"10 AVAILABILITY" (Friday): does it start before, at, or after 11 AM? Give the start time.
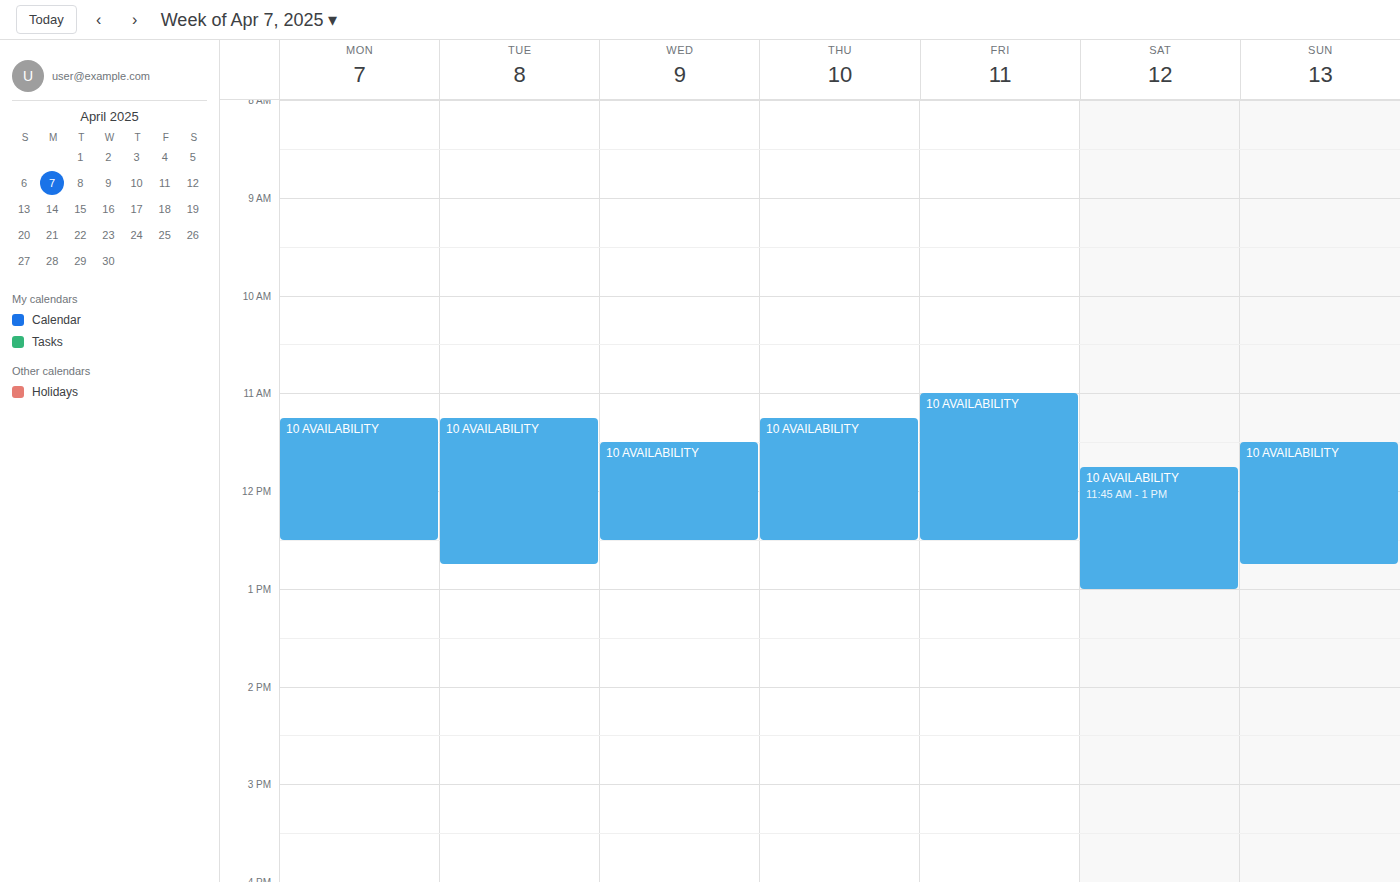
11:00 AM -- exactly at 11 AM, on the 11 AM line.